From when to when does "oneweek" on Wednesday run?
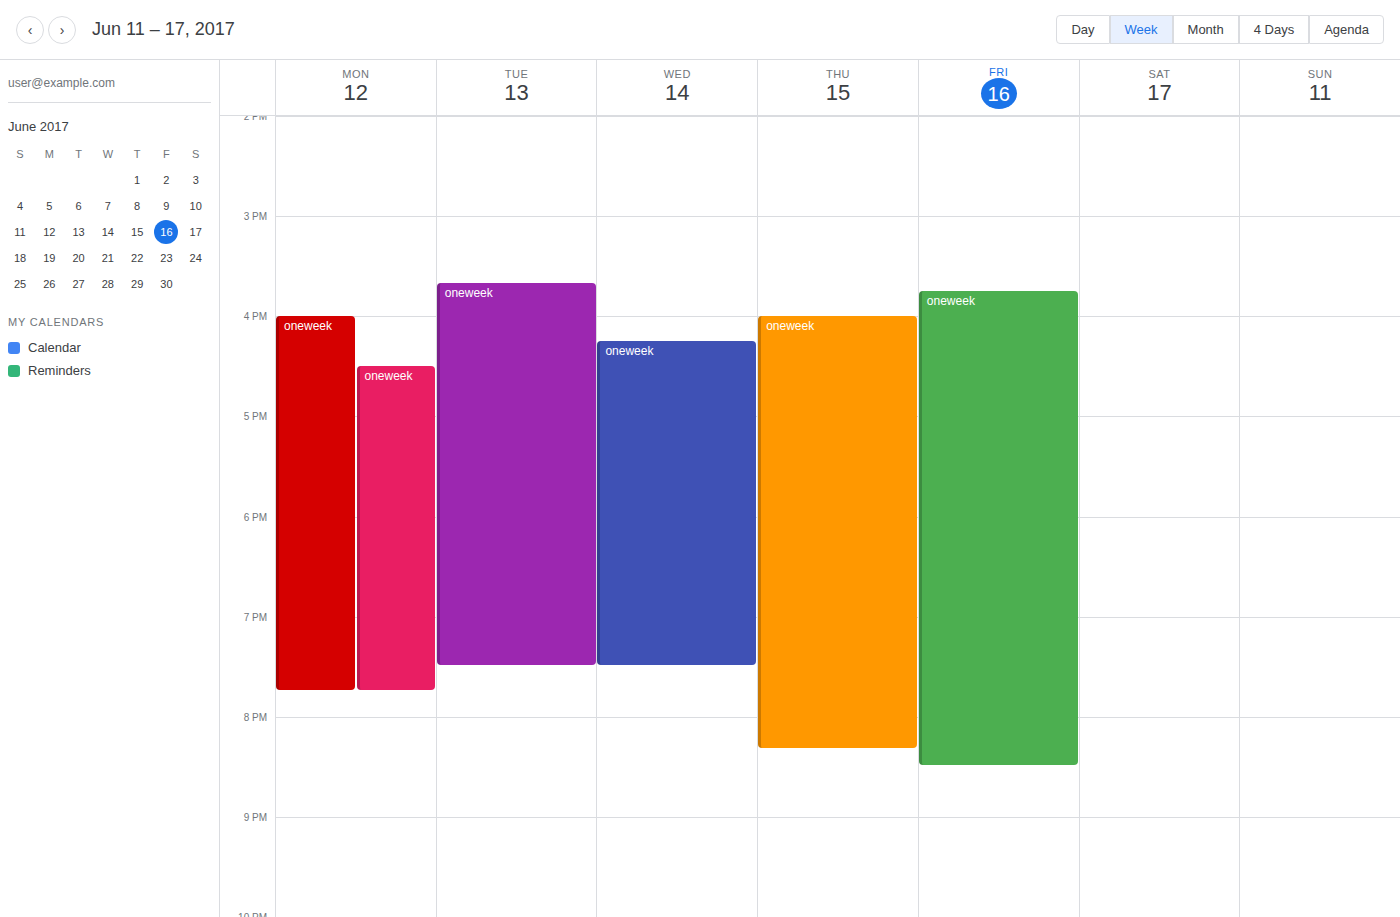
4:15 PM to 7:30 PM